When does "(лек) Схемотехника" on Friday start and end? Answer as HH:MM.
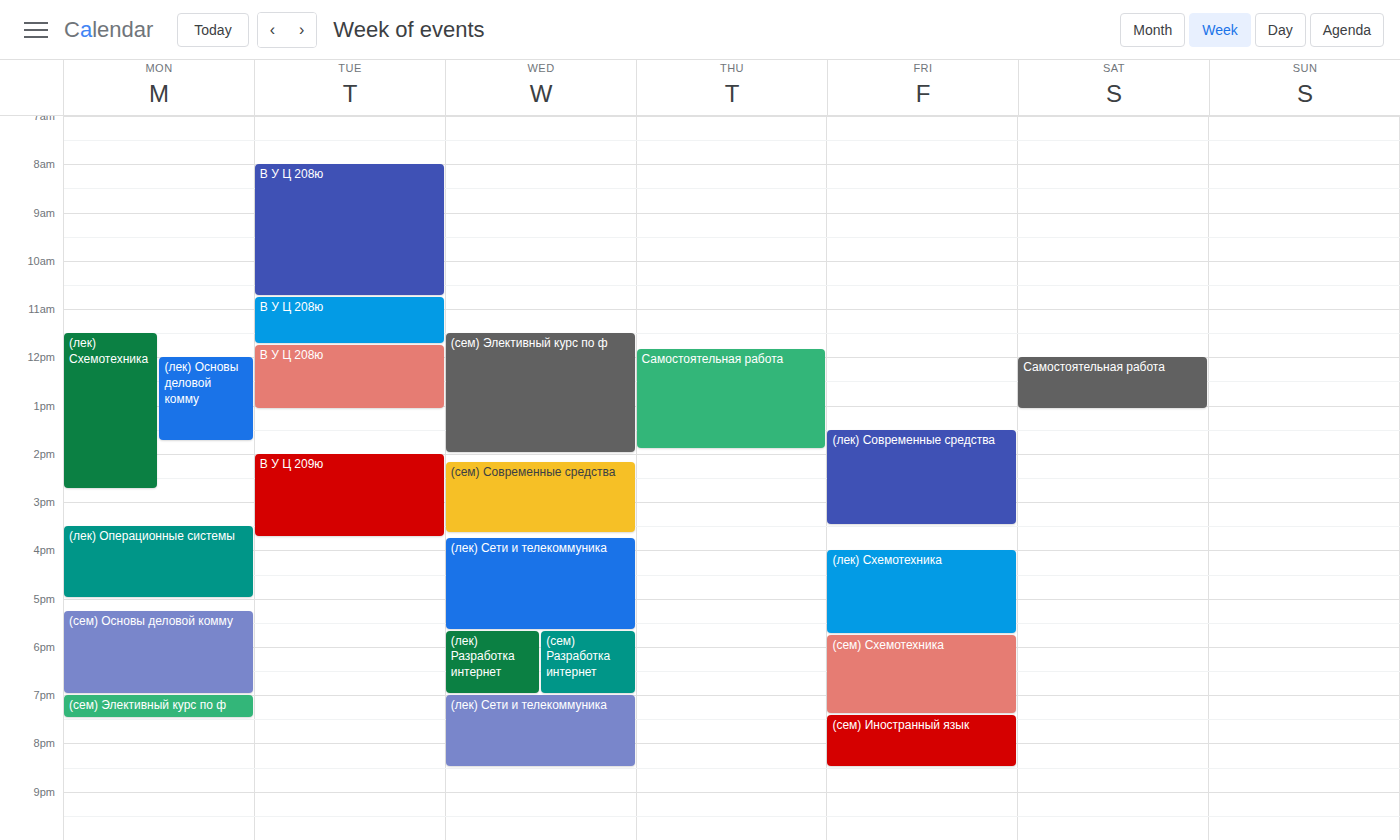
16:00 to 17:45